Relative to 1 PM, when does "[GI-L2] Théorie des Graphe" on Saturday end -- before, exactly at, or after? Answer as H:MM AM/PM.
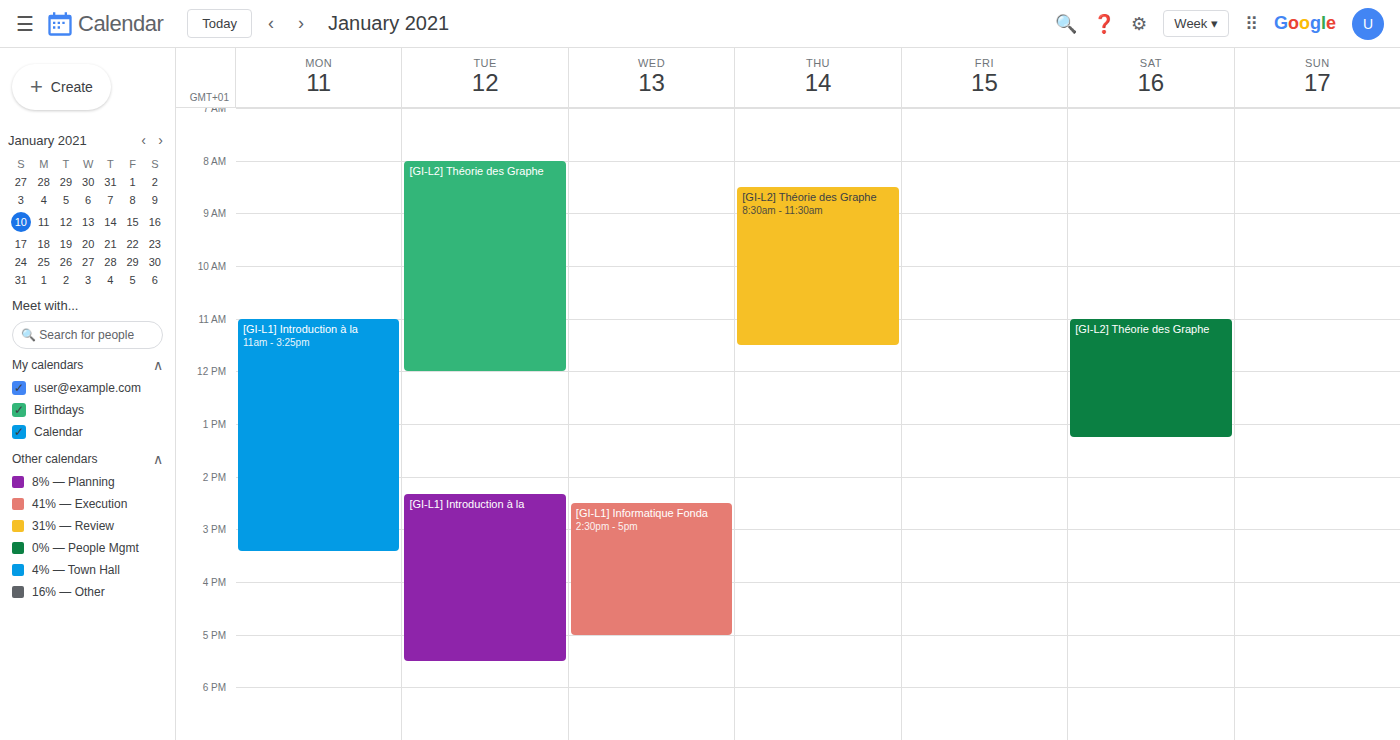
1:15 PM -- after 1 PM, 15 minutes below the 1 PM line.